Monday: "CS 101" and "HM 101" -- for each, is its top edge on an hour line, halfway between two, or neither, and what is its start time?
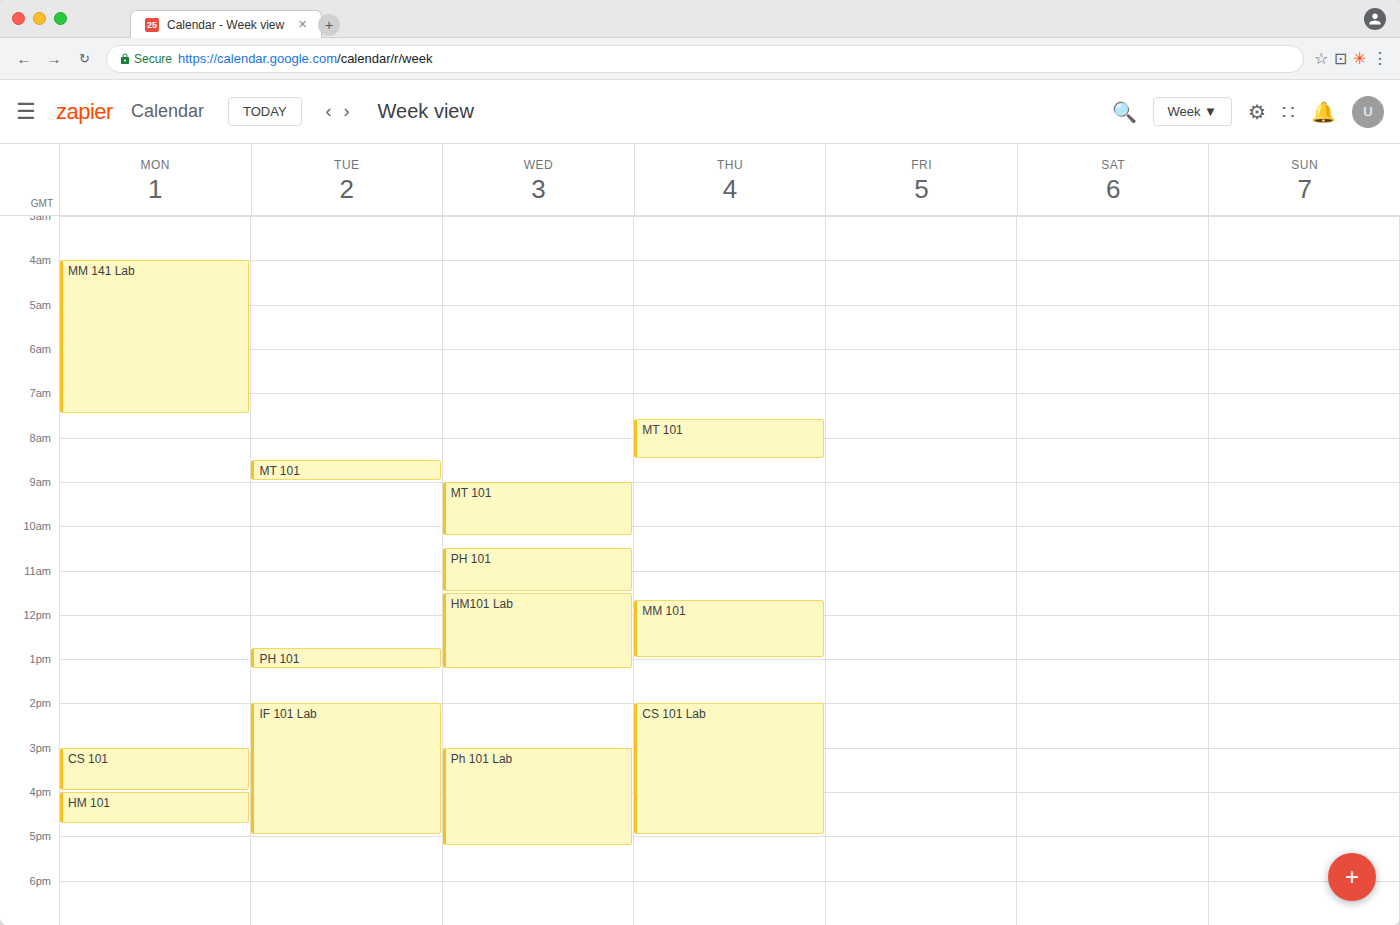
"CS 101": 3:00 PM, exactly on the 3 PM line. "HM 101": 4:00 PM, exactly on the 4 PM line.